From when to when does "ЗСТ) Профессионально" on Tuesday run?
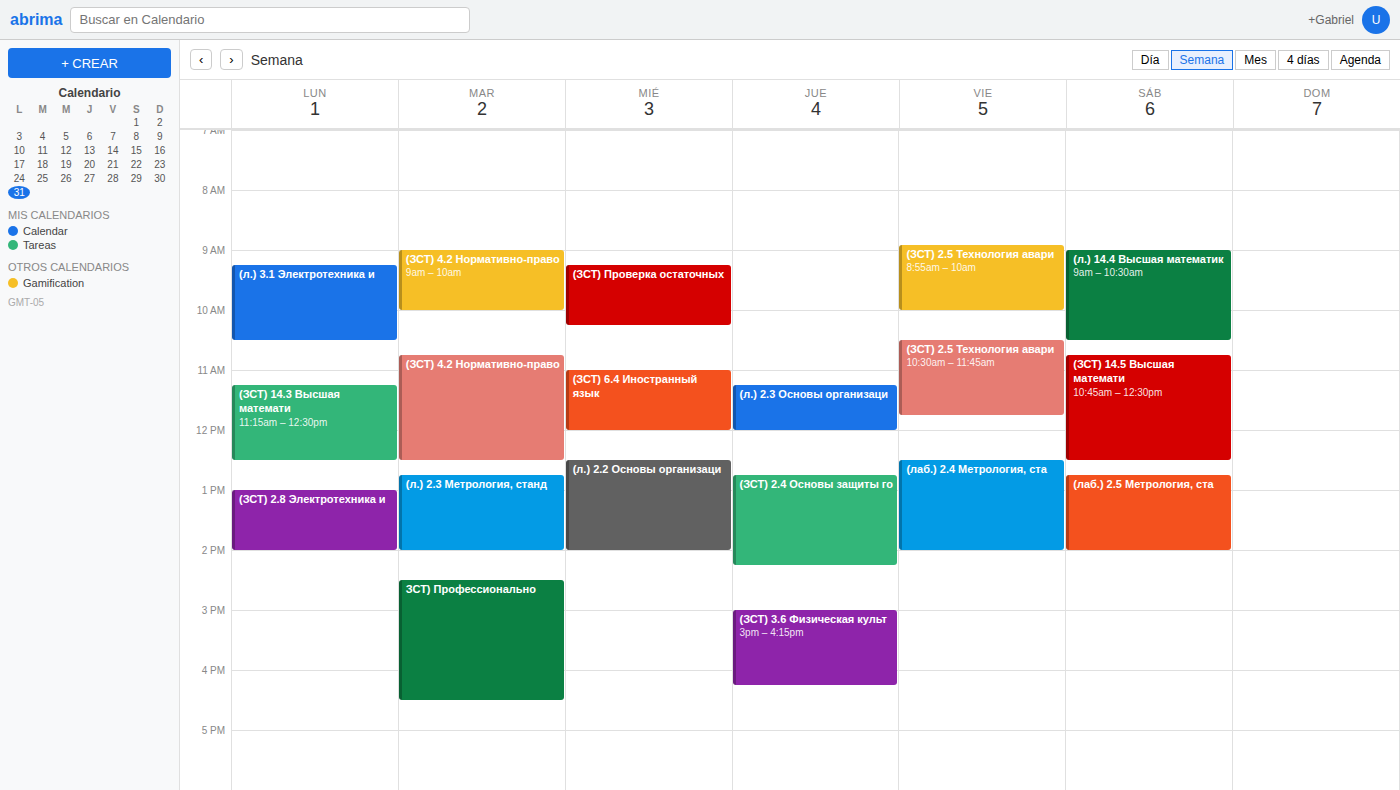
2:30 PM to 4:30 PM